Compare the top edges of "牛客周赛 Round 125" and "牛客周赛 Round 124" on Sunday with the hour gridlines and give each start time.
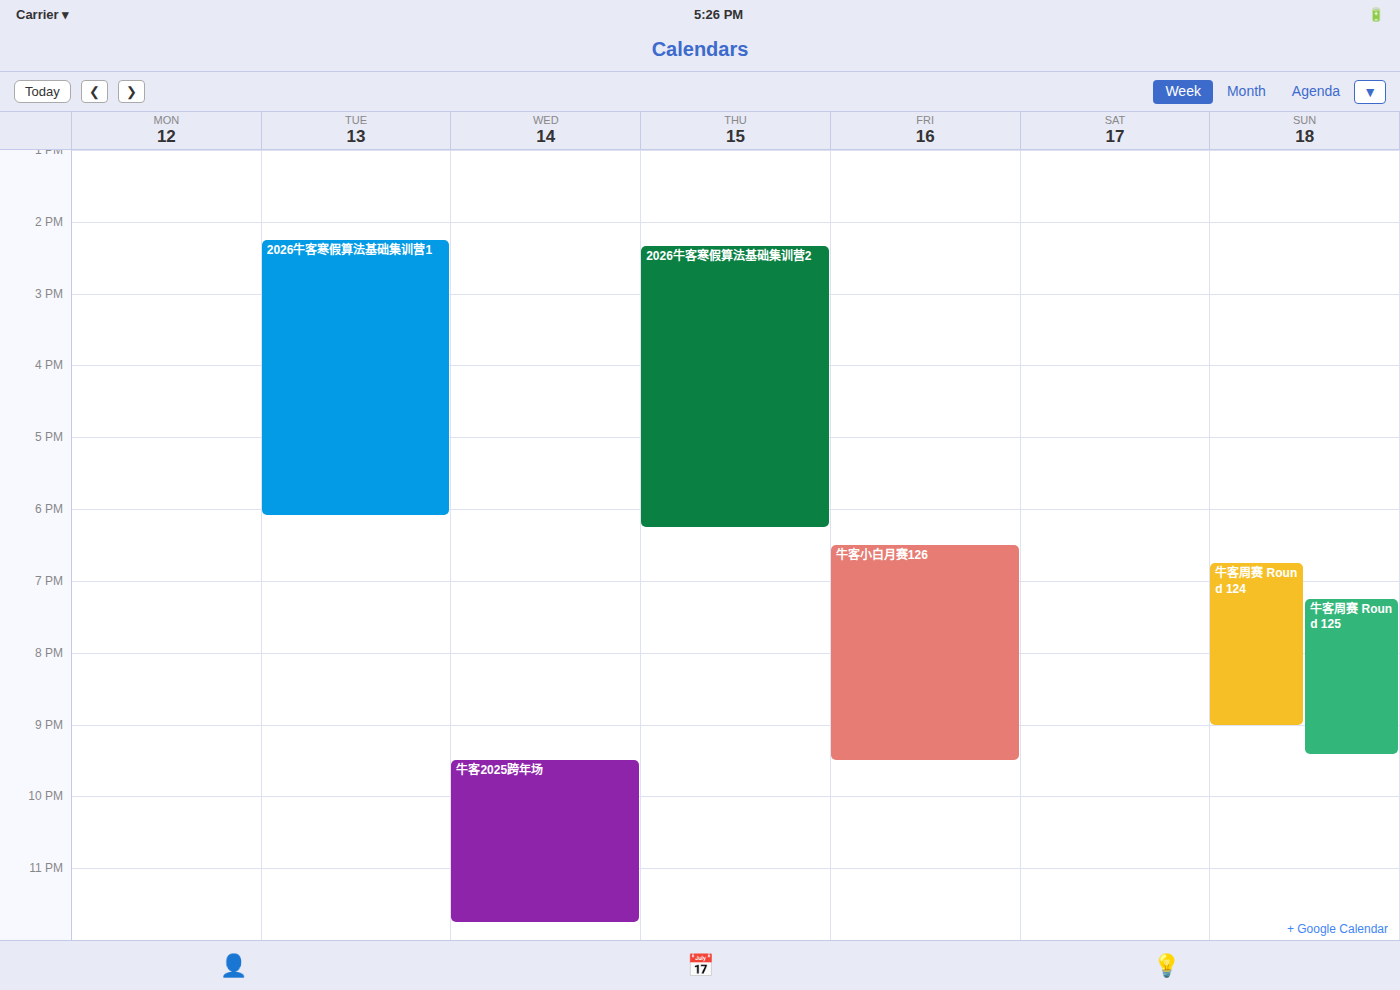
"牛客周赛 Round 125": 7:15 PM, neither: a quarter of the way from the 7 PM line to the 8 PM line. "牛客周赛 Round 124": 6:45 PM, neither: three quarters of the way from the 6 PM line to the 7 PM line.